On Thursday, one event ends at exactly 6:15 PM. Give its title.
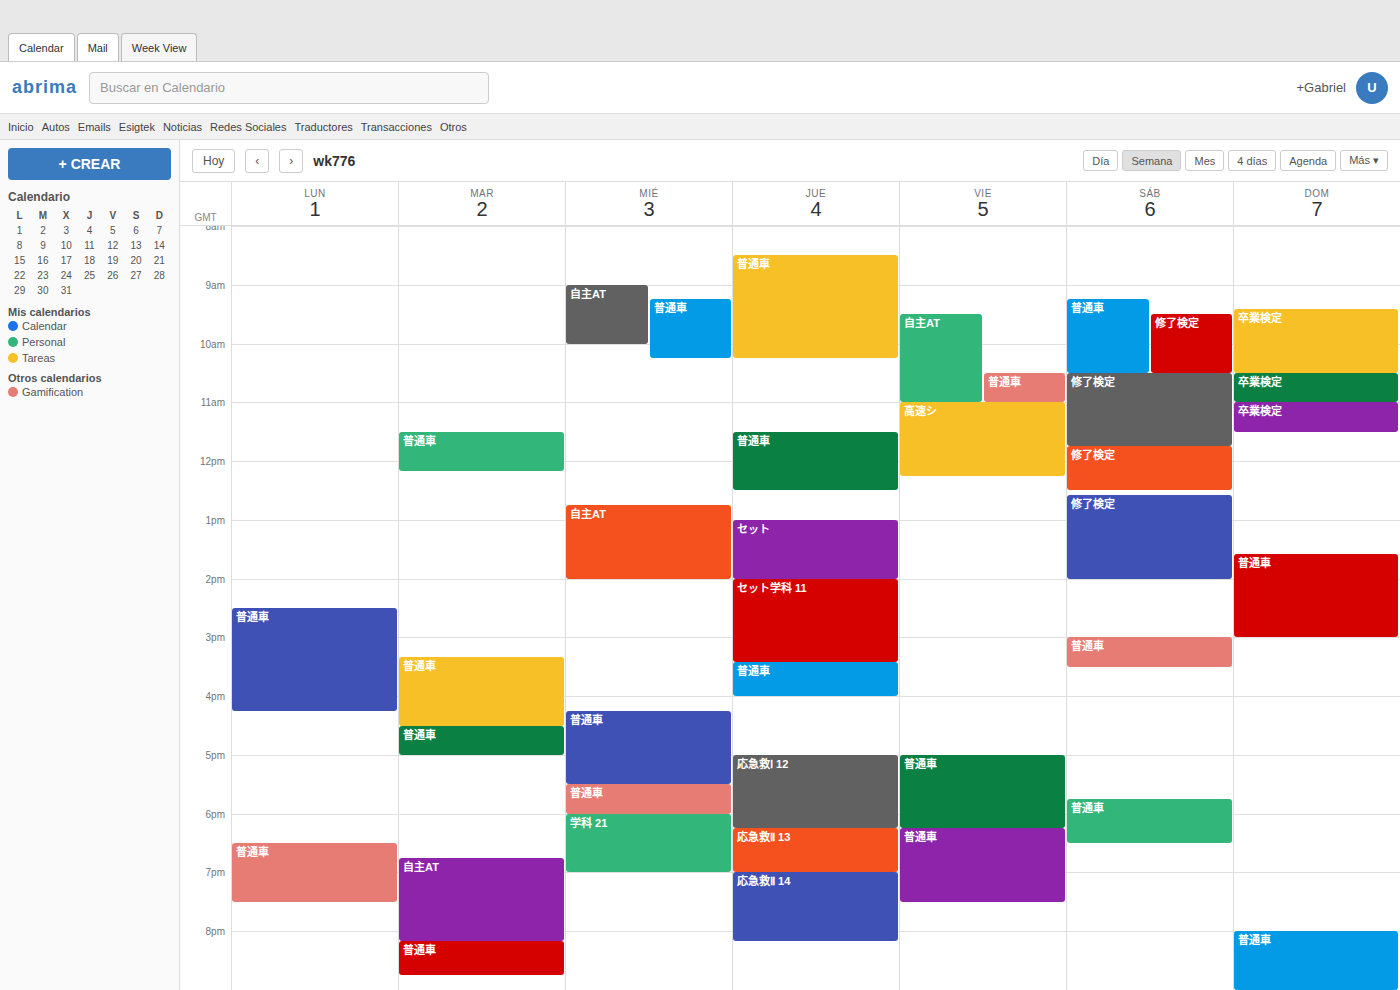
"応急救Ⅰ 12"